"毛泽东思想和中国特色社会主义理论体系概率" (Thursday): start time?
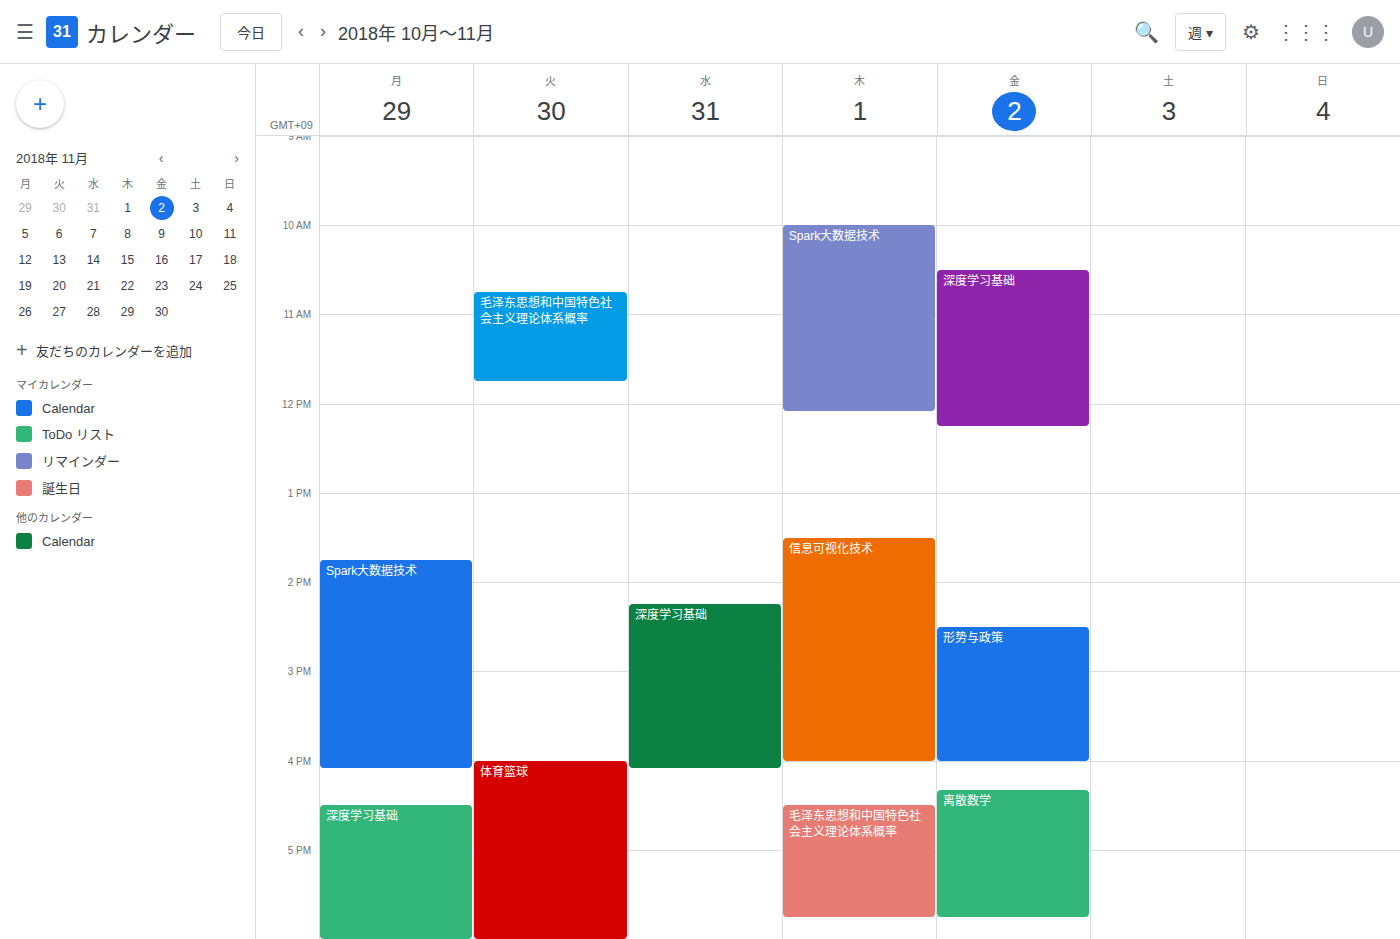
16:30